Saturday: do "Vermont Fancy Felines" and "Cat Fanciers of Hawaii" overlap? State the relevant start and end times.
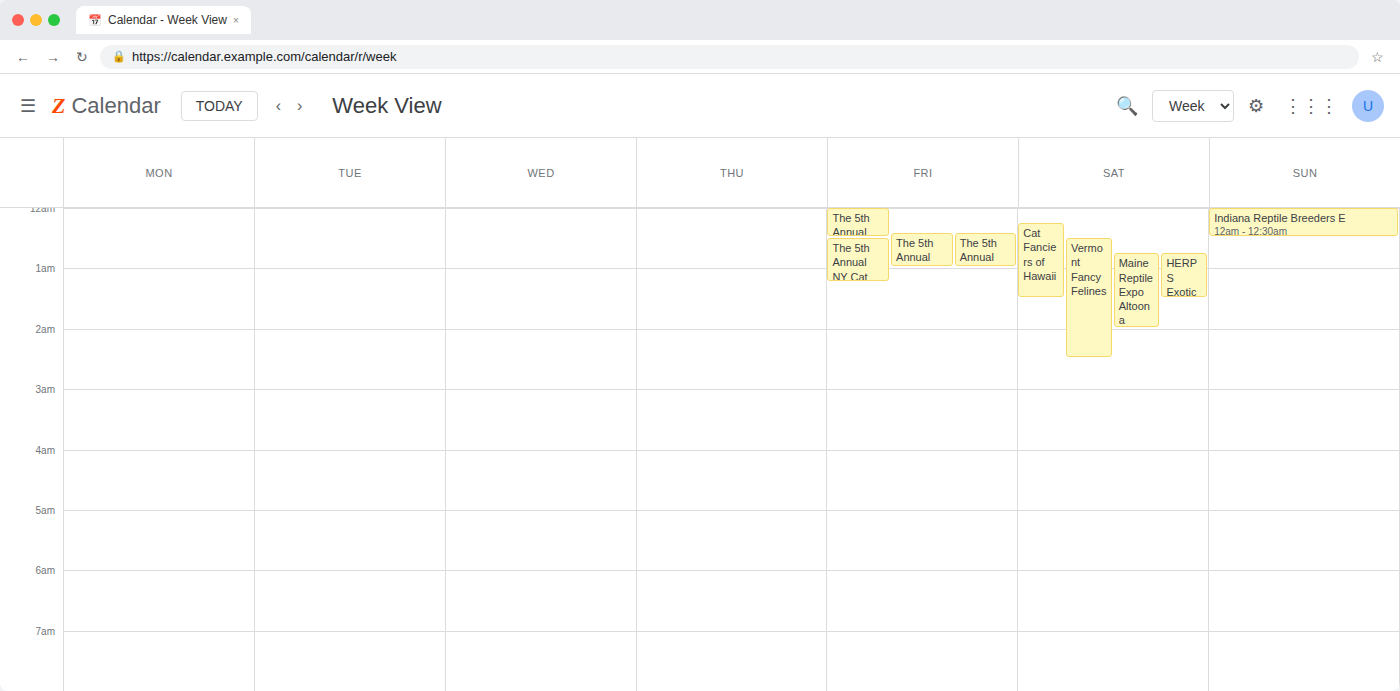
"Vermont Fancy Felines" starts at 12:30 AM, before "Cat Fanciers of Hawaii" ends at 1:30 AM -- they overlap.